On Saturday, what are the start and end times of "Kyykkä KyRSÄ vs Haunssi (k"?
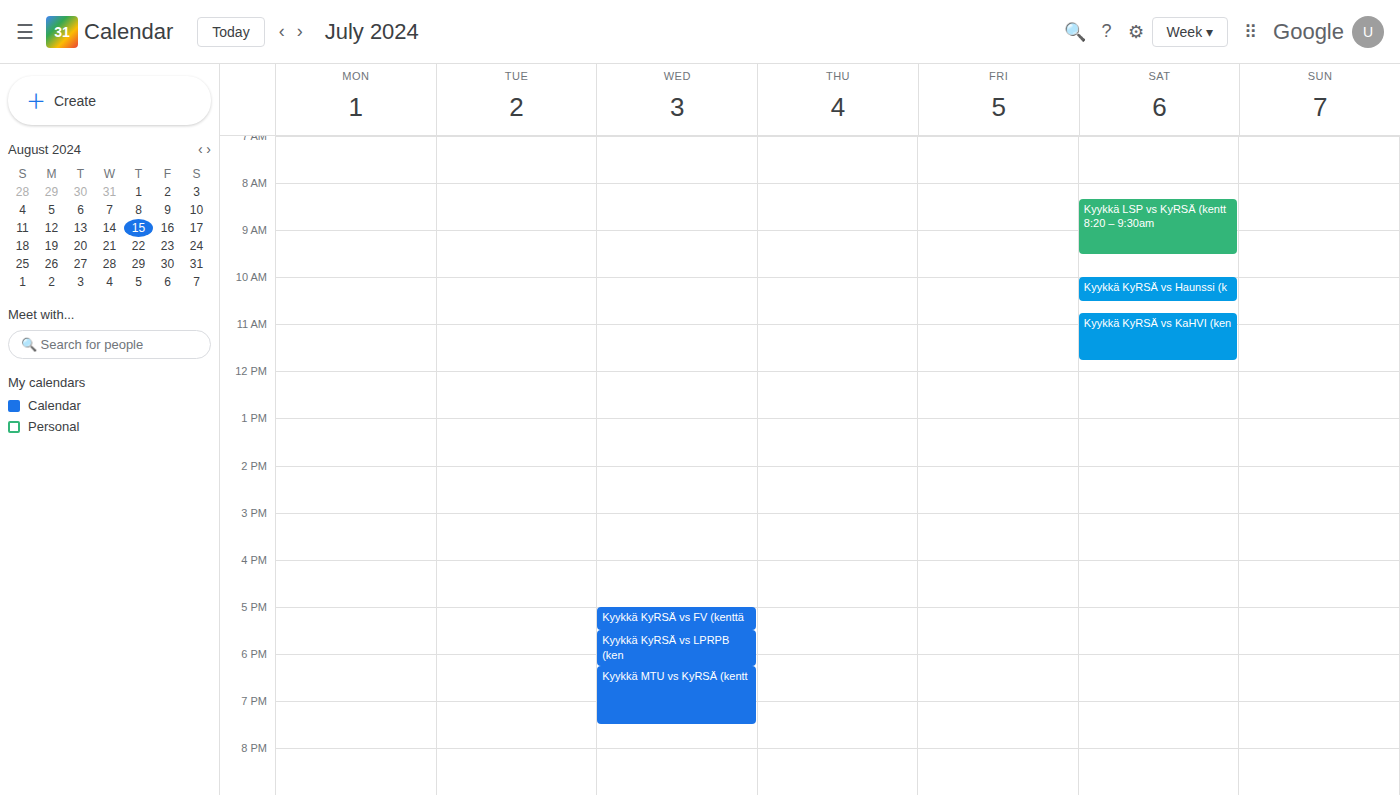
10:00 to 10:30